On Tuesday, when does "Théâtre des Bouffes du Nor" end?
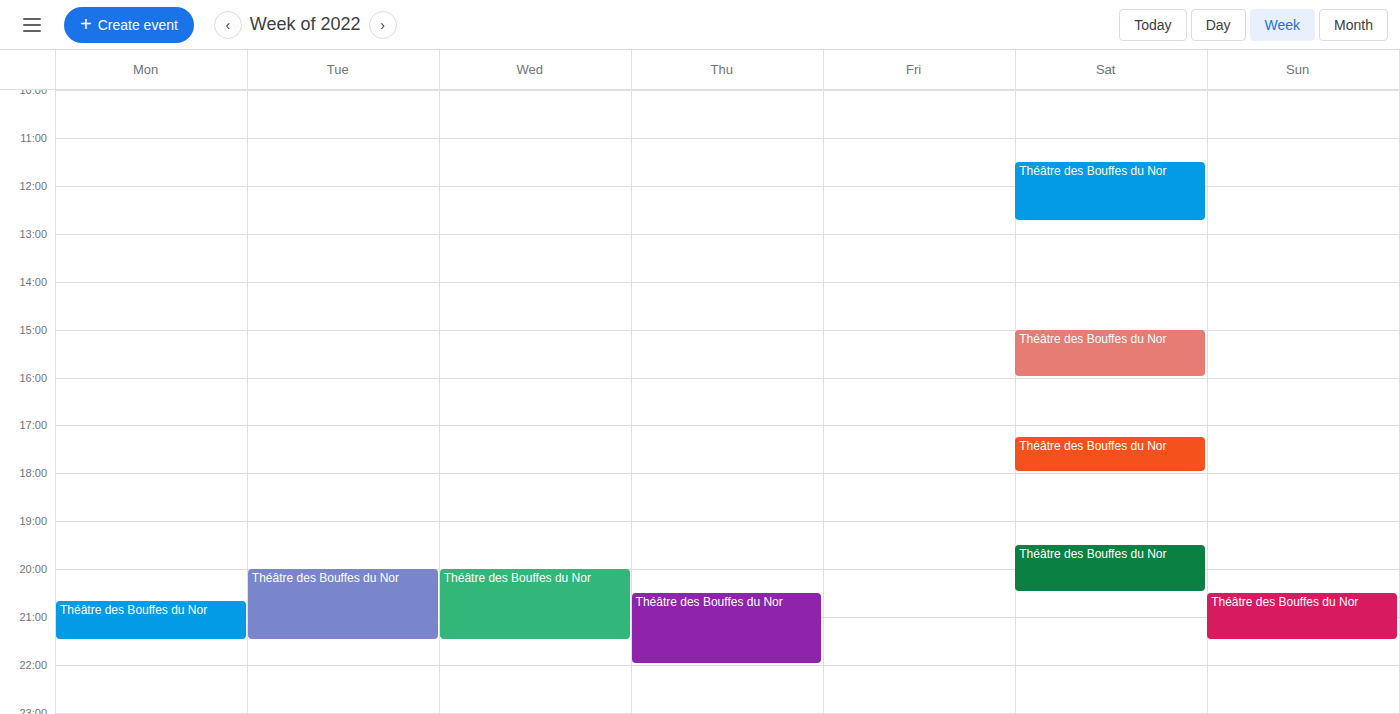
9:30 PM